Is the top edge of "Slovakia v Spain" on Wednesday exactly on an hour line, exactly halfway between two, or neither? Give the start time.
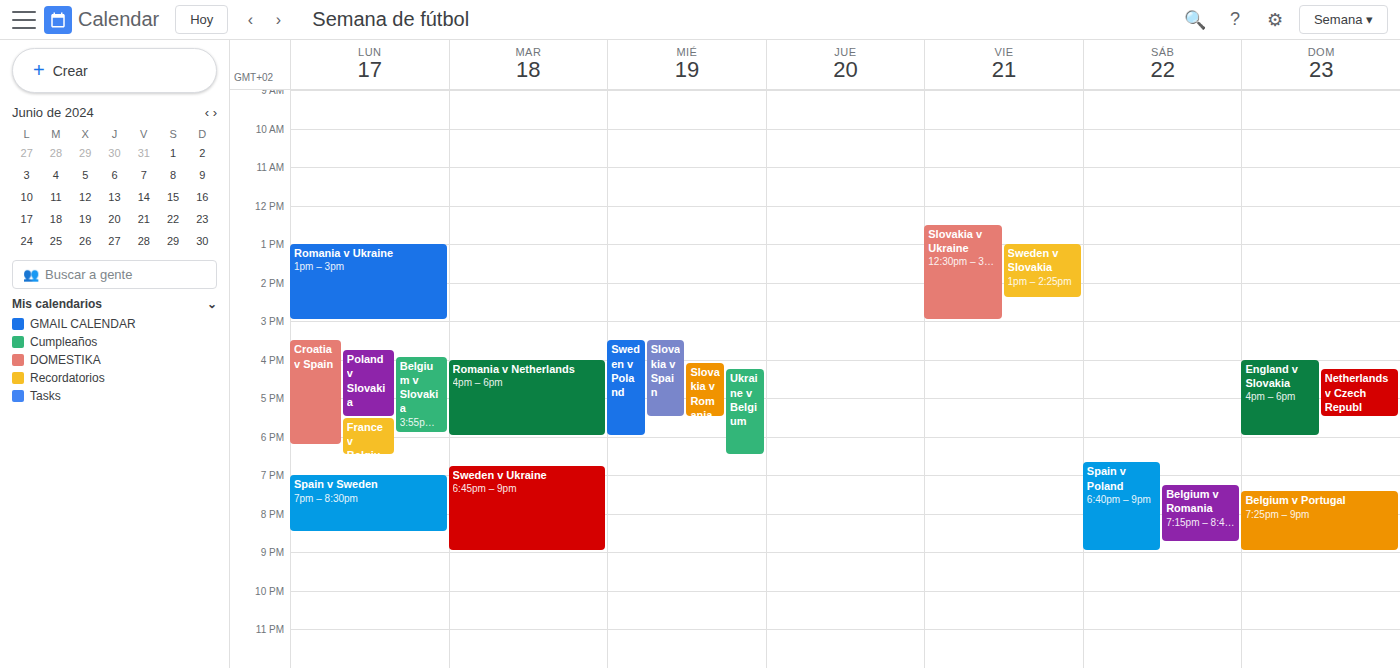
3:30 PM -- halfway between the 3 PM and 4 PM lines.